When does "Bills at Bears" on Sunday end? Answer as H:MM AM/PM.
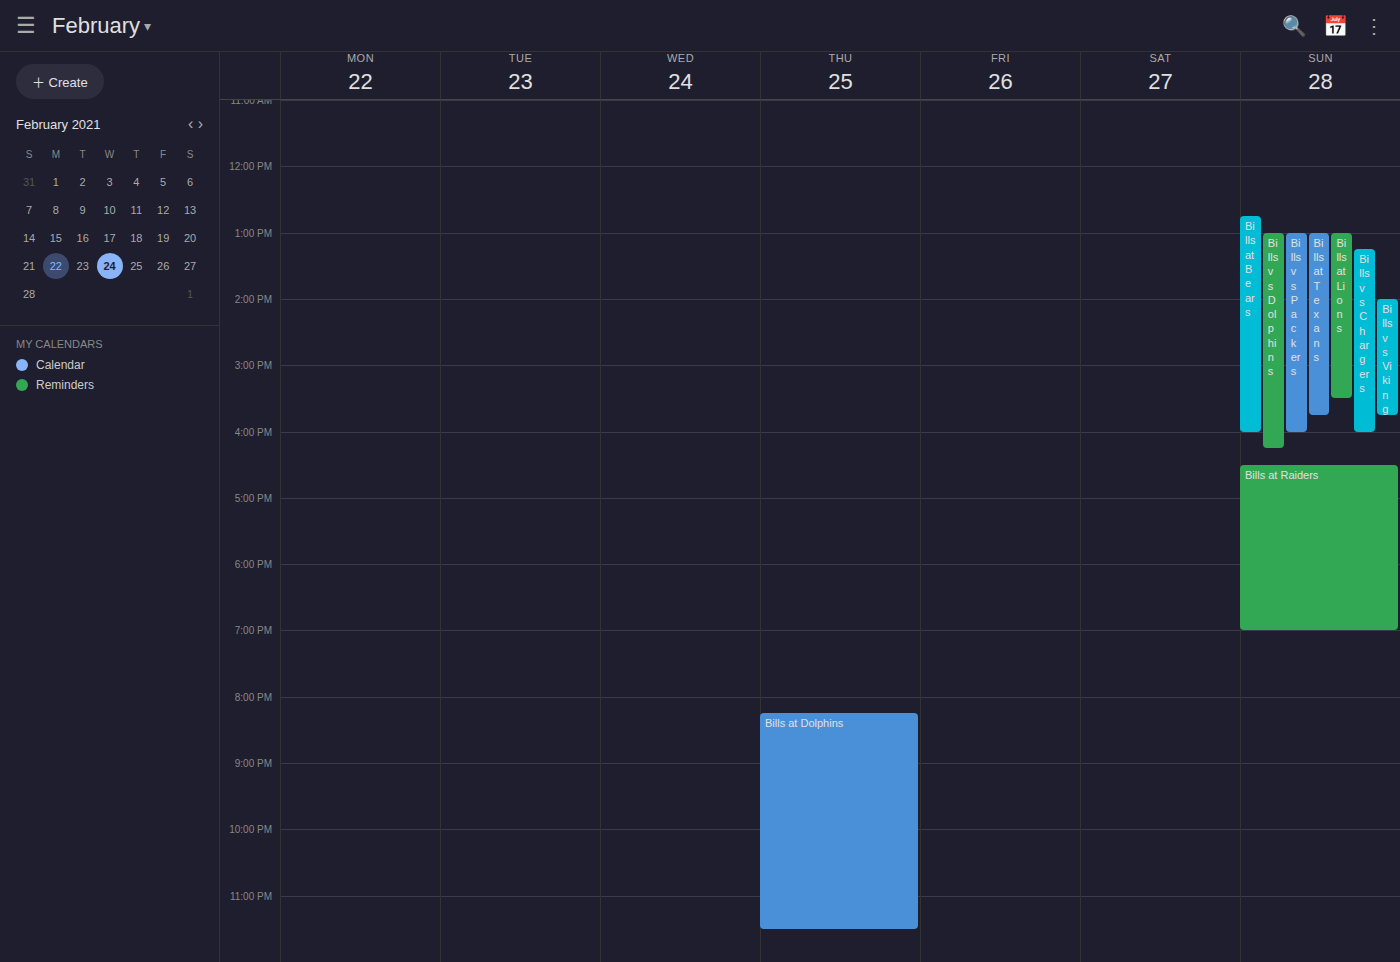
4:00 PM